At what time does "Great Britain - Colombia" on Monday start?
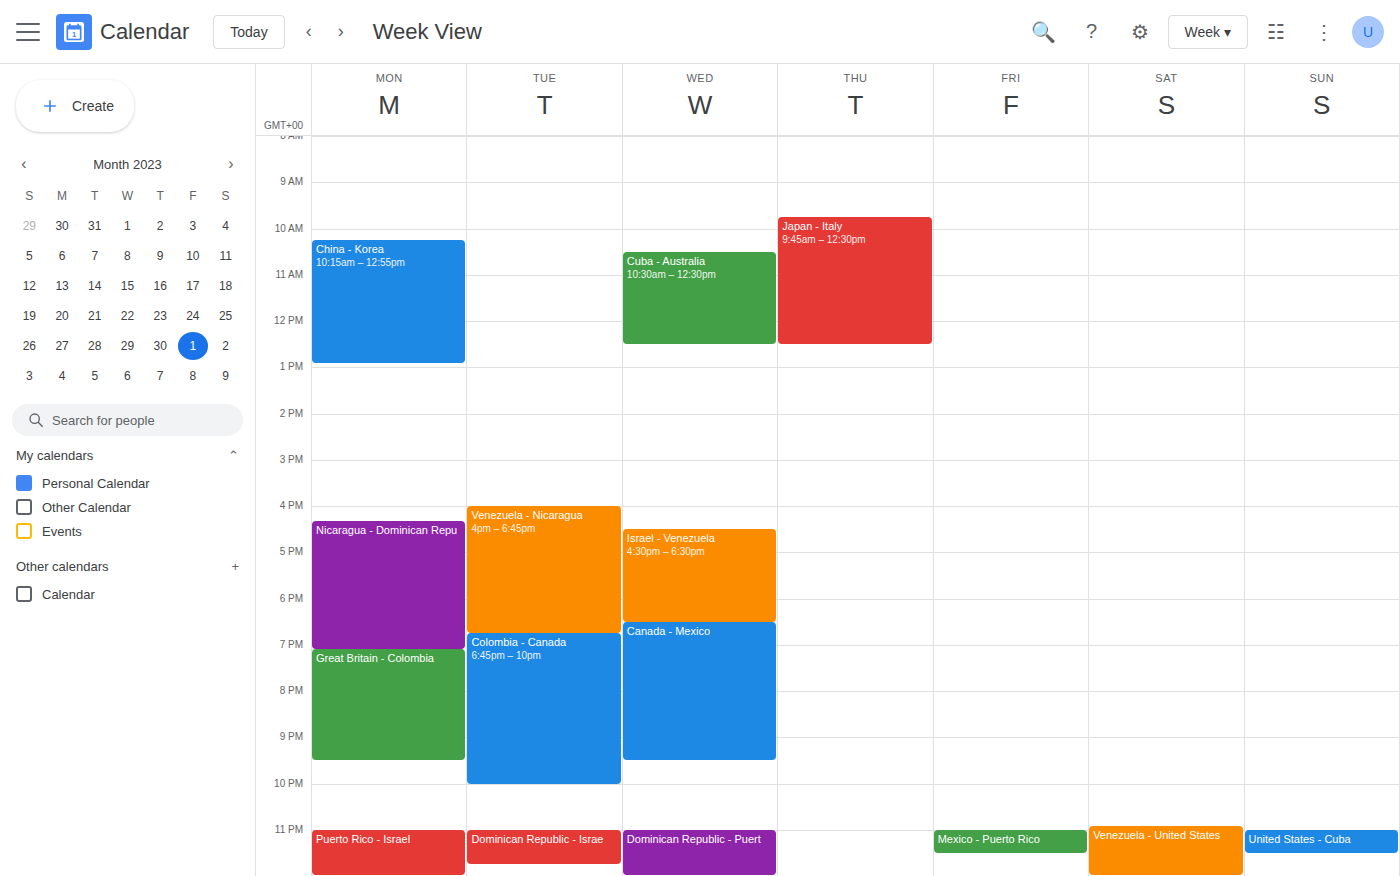
7:05 PM